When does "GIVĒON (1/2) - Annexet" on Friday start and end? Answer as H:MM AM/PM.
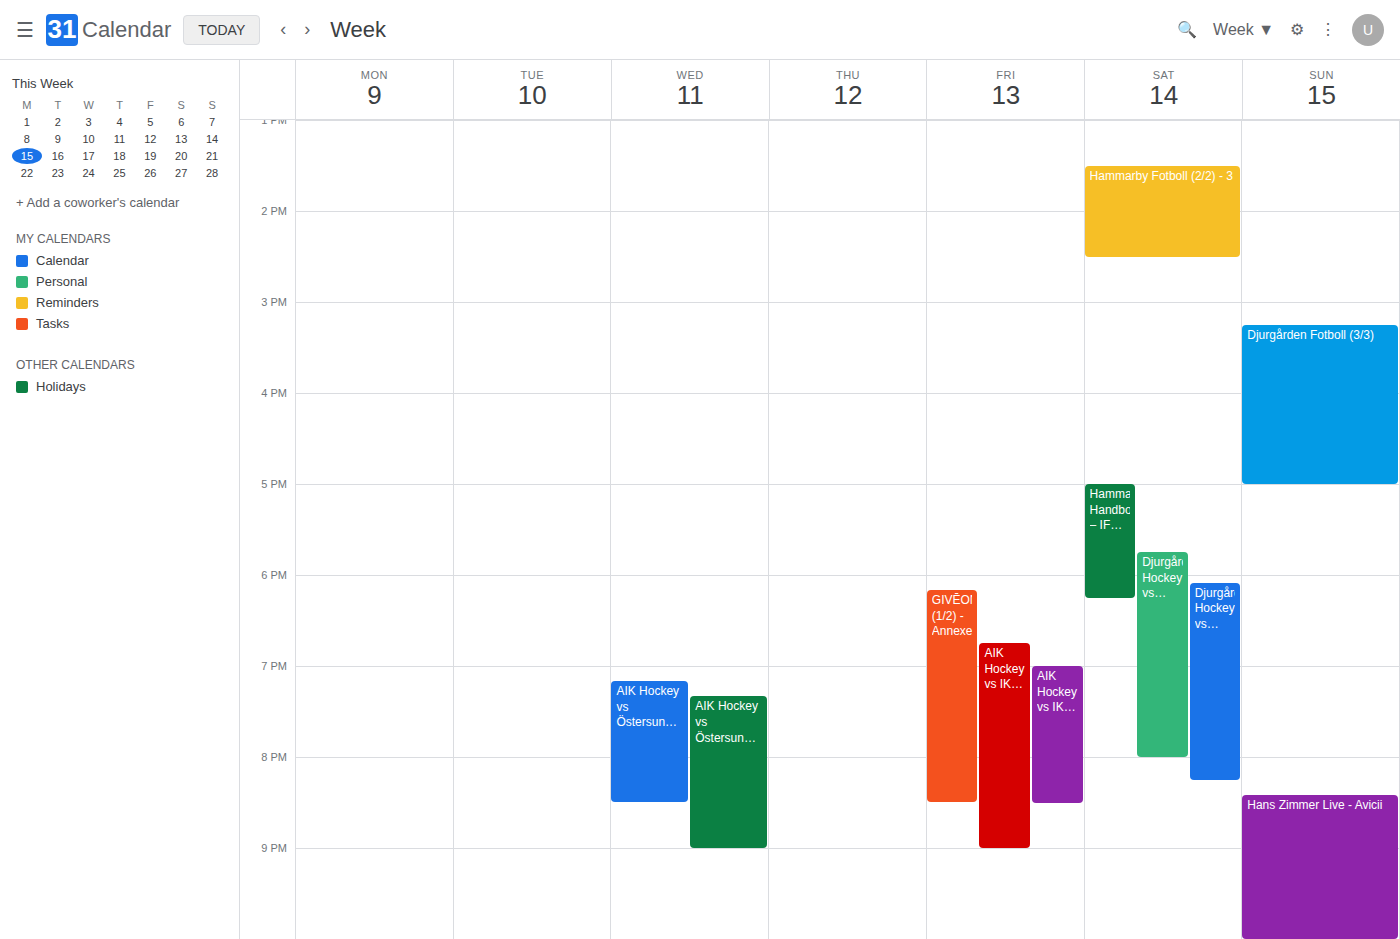
6:10 PM to 8:30 PM